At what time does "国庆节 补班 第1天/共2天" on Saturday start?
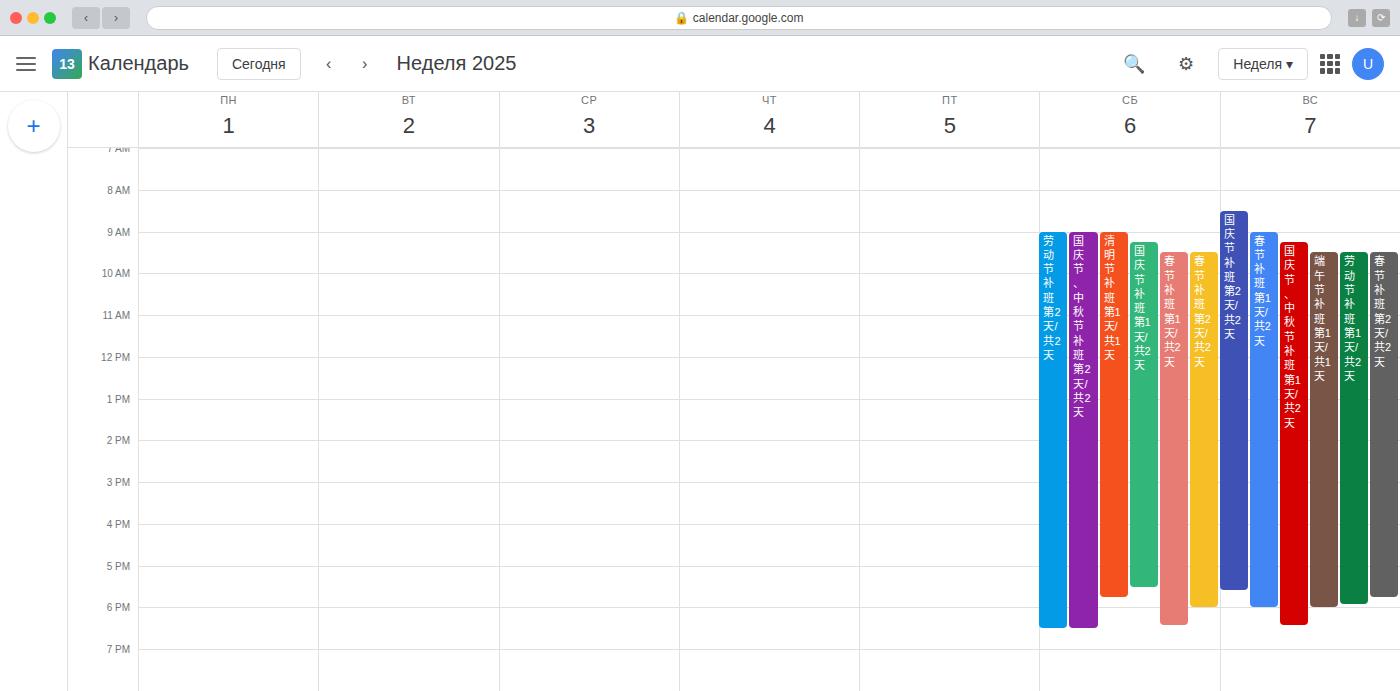
9:15 AM